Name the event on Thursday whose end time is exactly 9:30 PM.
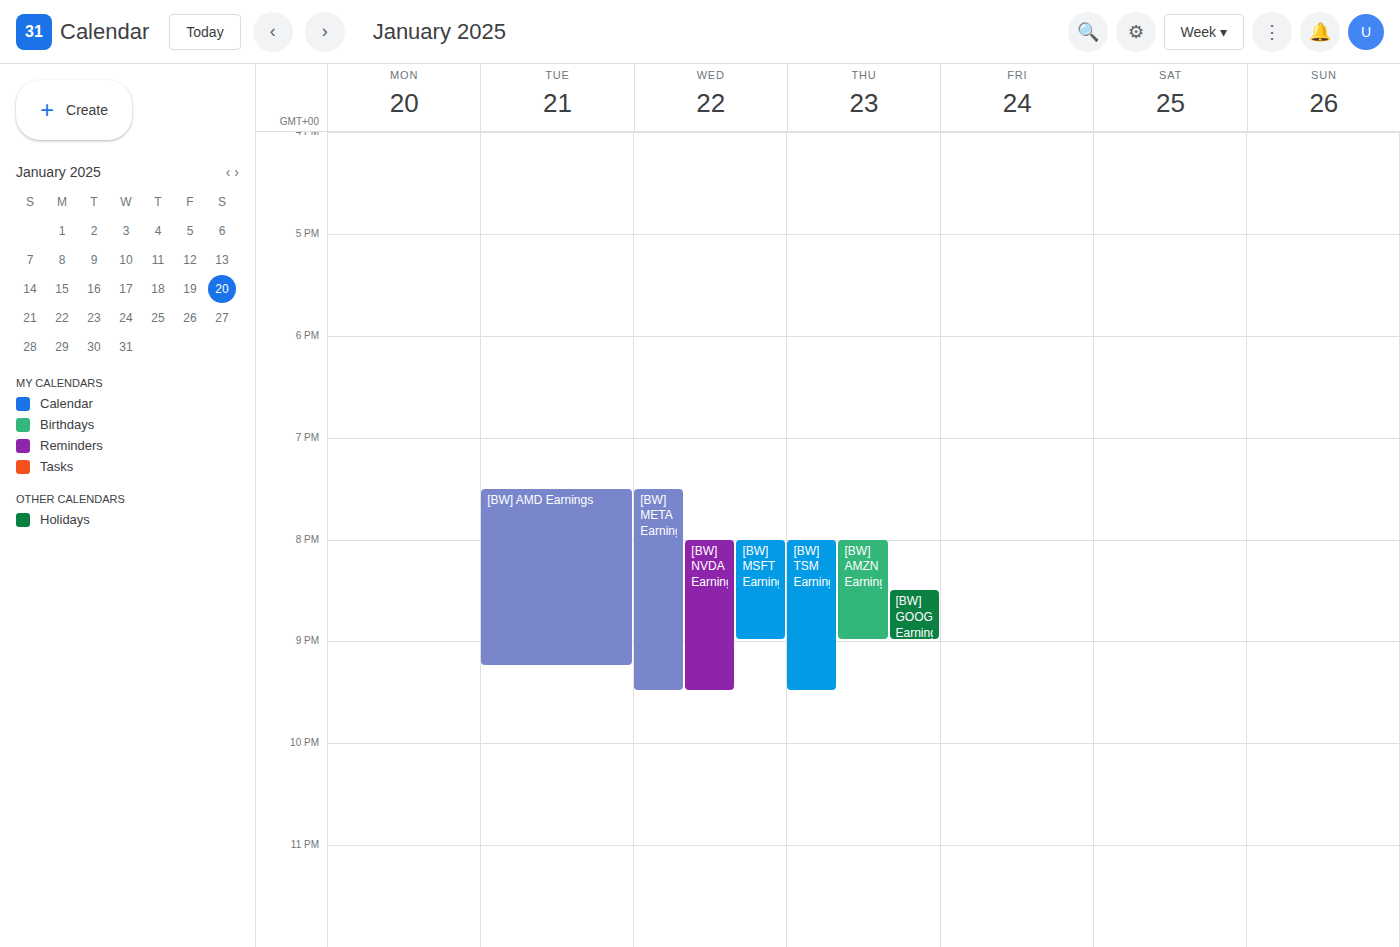
"[BW] TSM Earnings"